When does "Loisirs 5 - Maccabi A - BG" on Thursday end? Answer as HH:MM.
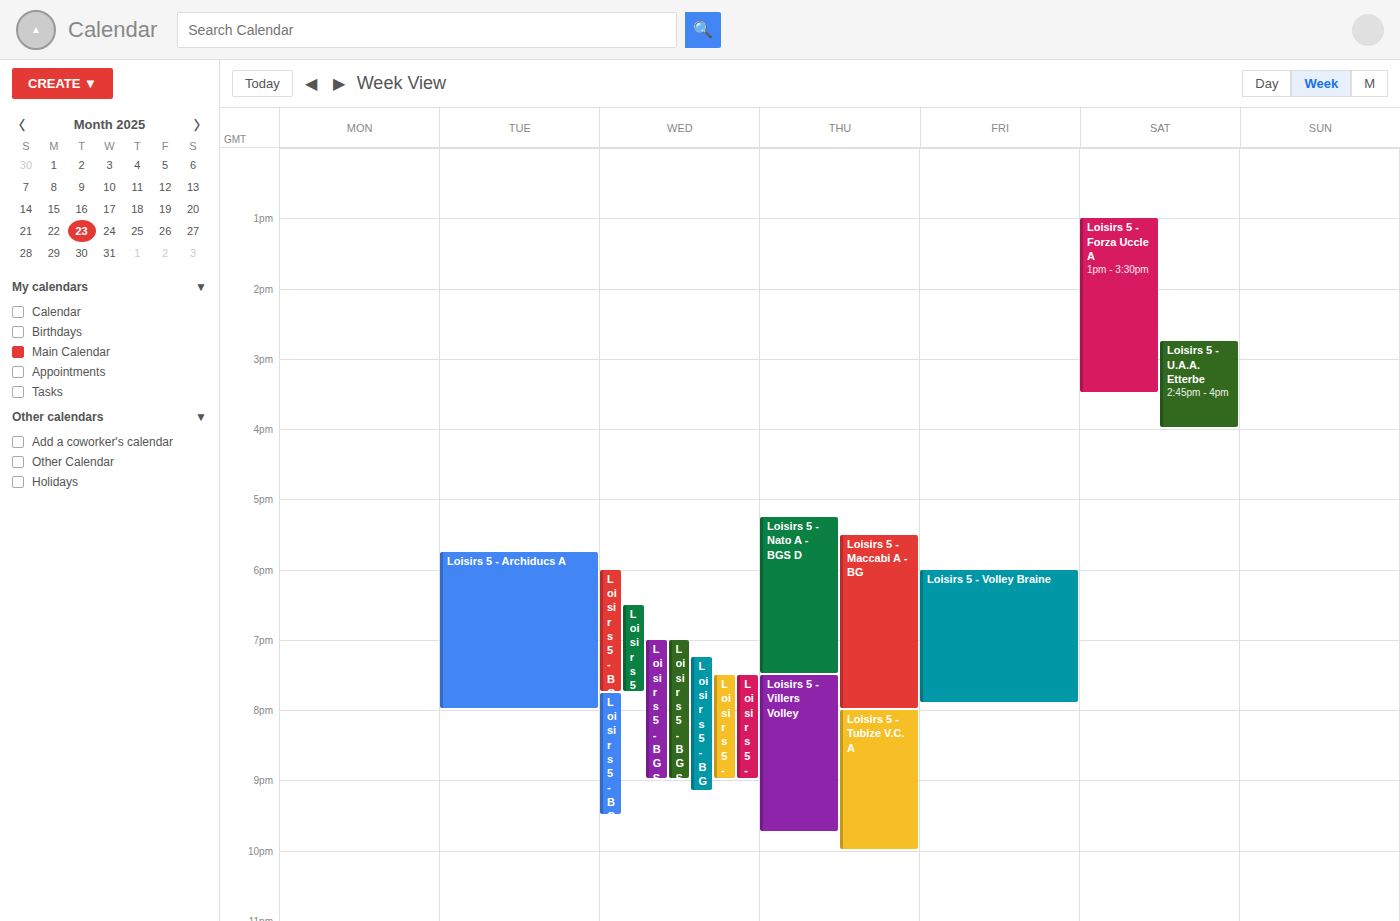
20:00